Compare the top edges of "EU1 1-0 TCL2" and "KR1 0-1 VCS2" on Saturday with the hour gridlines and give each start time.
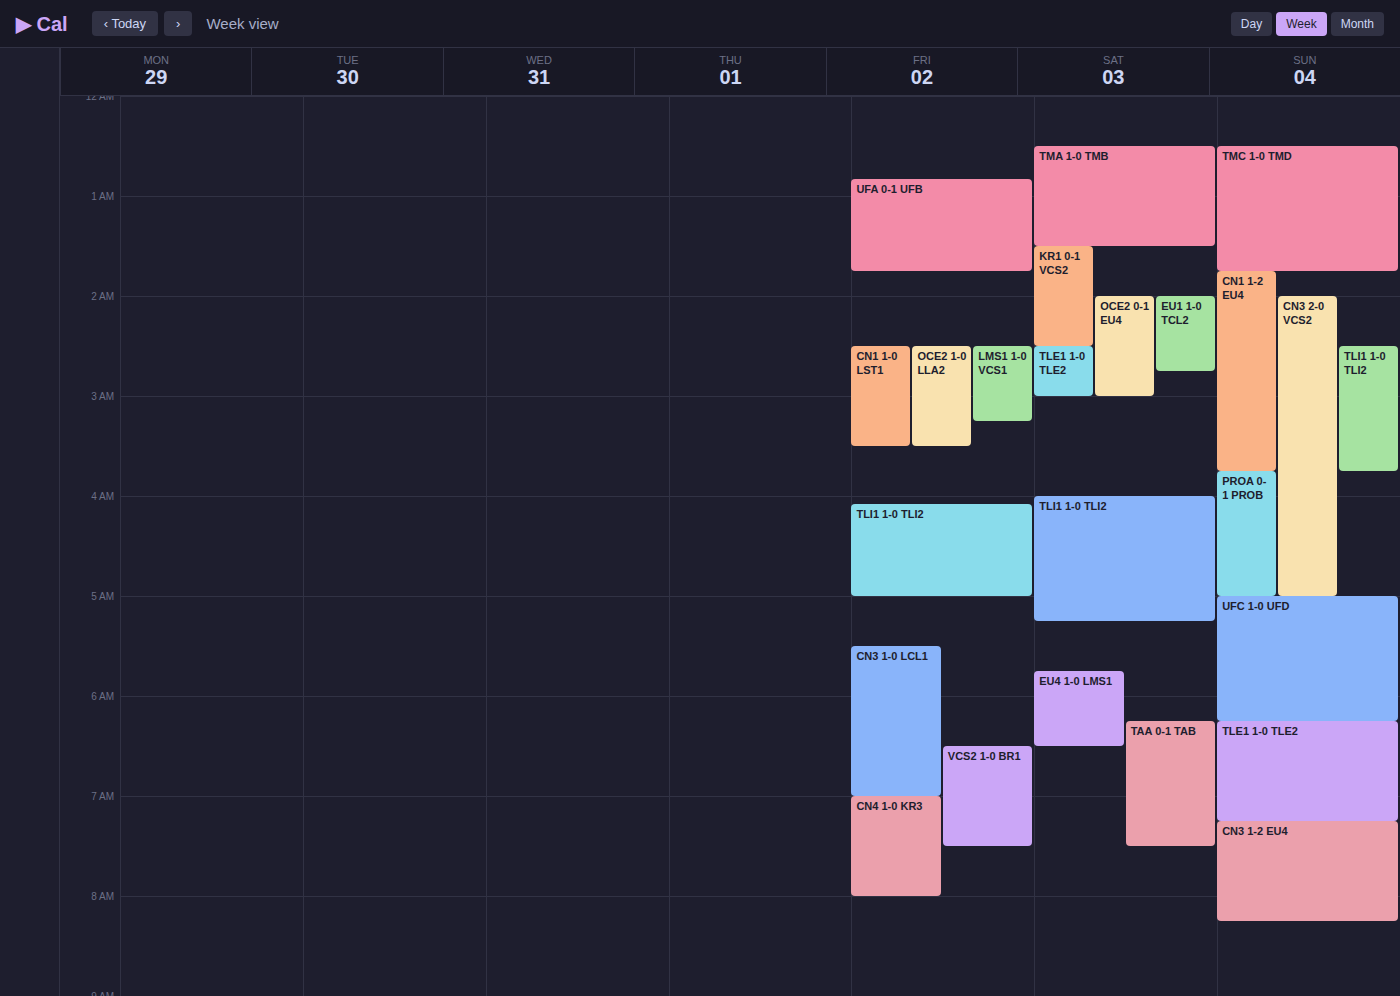
"EU1 1-0 TCL2": 2:00 AM, exactly on the 2 AM line. "KR1 0-1 VCS2": 1:30 AM, halfway between the 1 AM and 2 AM lines.